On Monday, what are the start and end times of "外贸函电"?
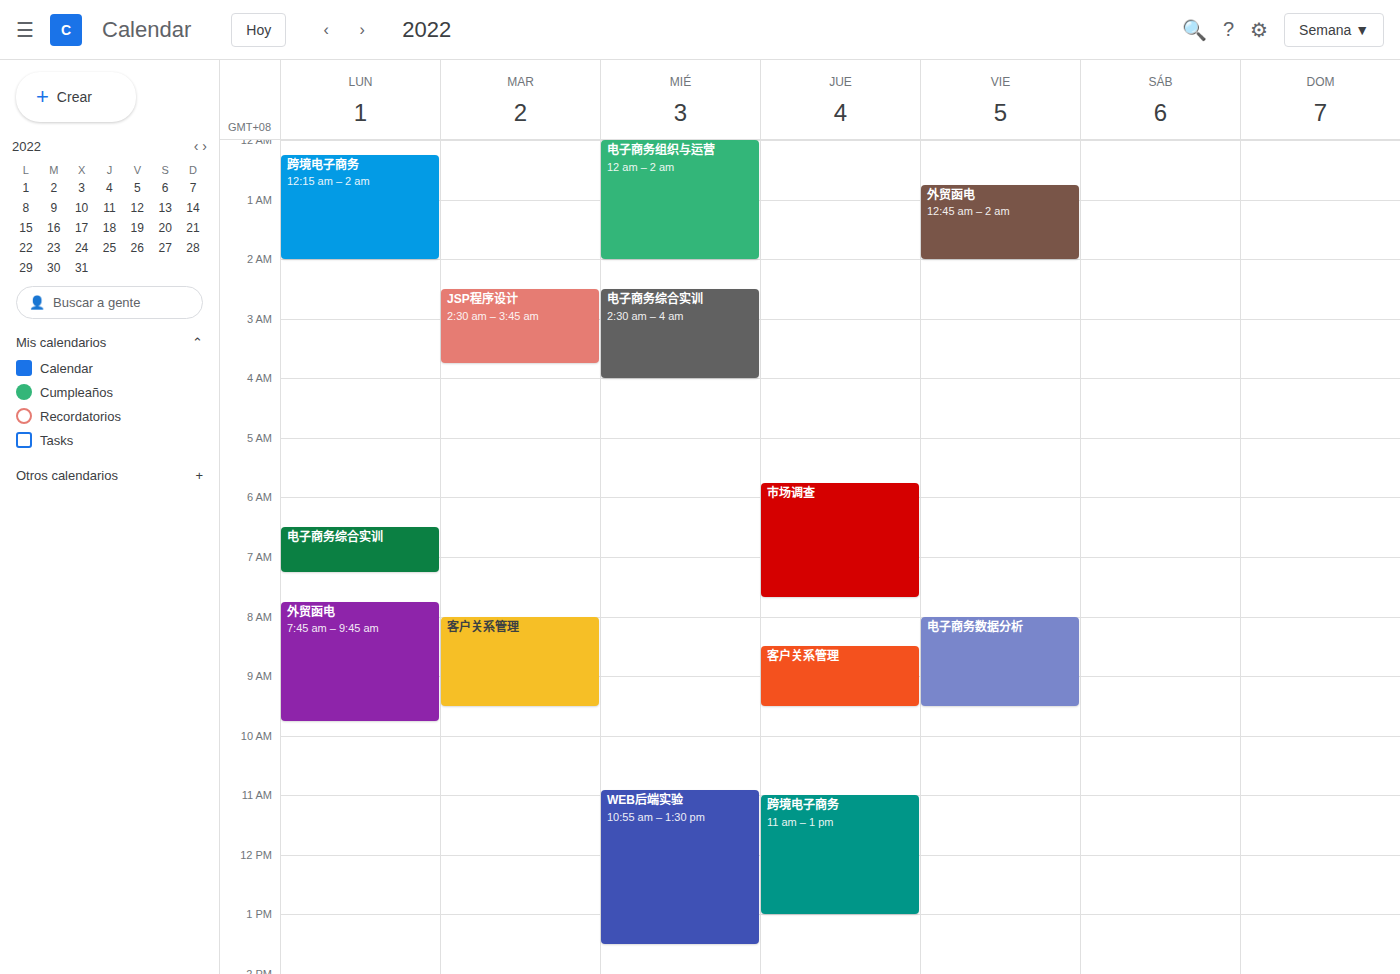
7:45 AM to 9:45 AM